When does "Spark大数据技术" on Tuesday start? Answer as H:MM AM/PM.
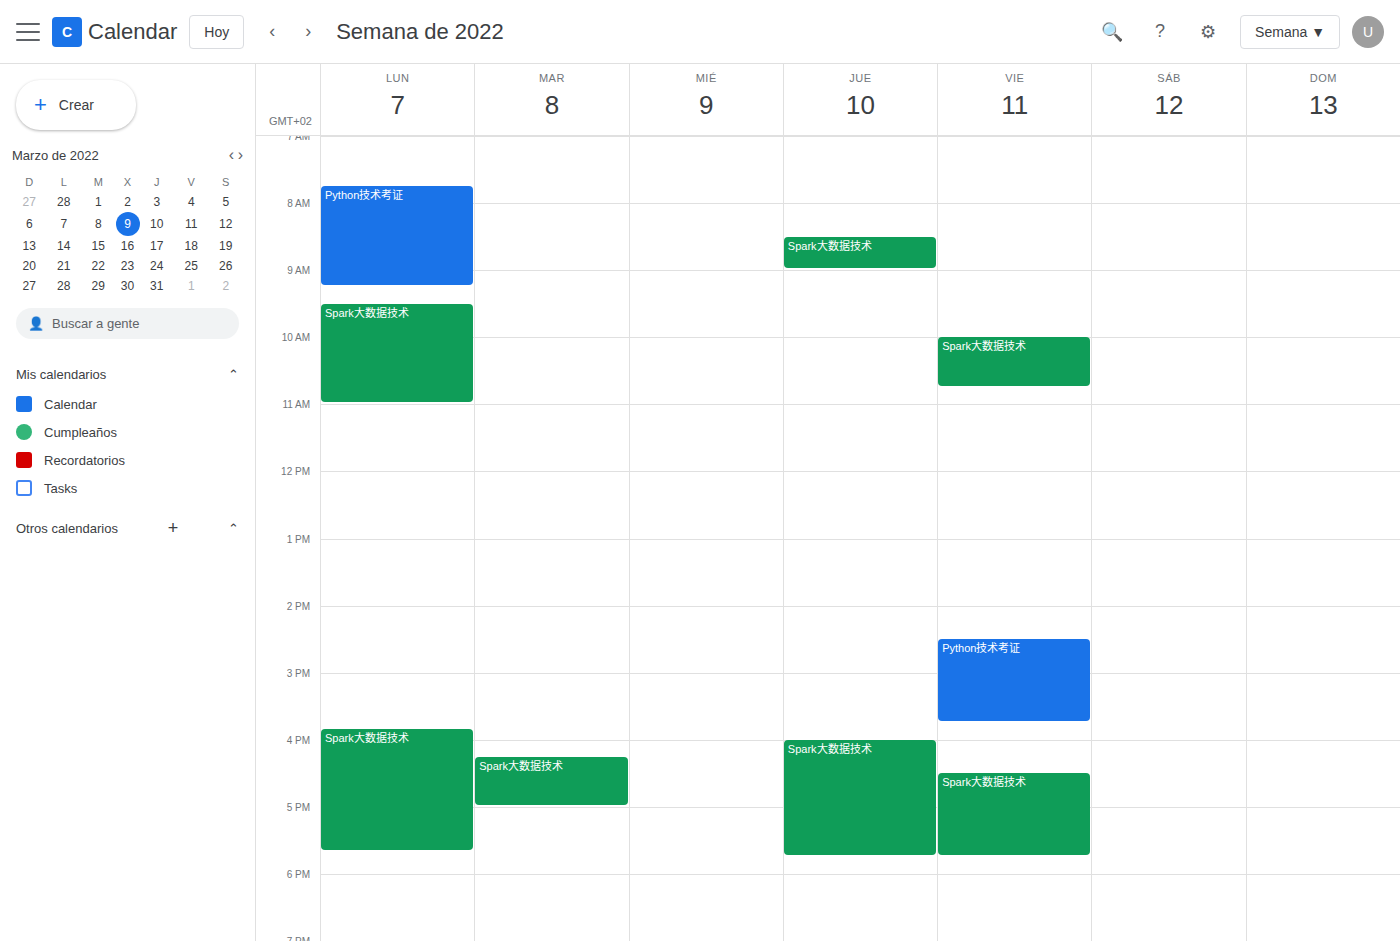
4:15 PM